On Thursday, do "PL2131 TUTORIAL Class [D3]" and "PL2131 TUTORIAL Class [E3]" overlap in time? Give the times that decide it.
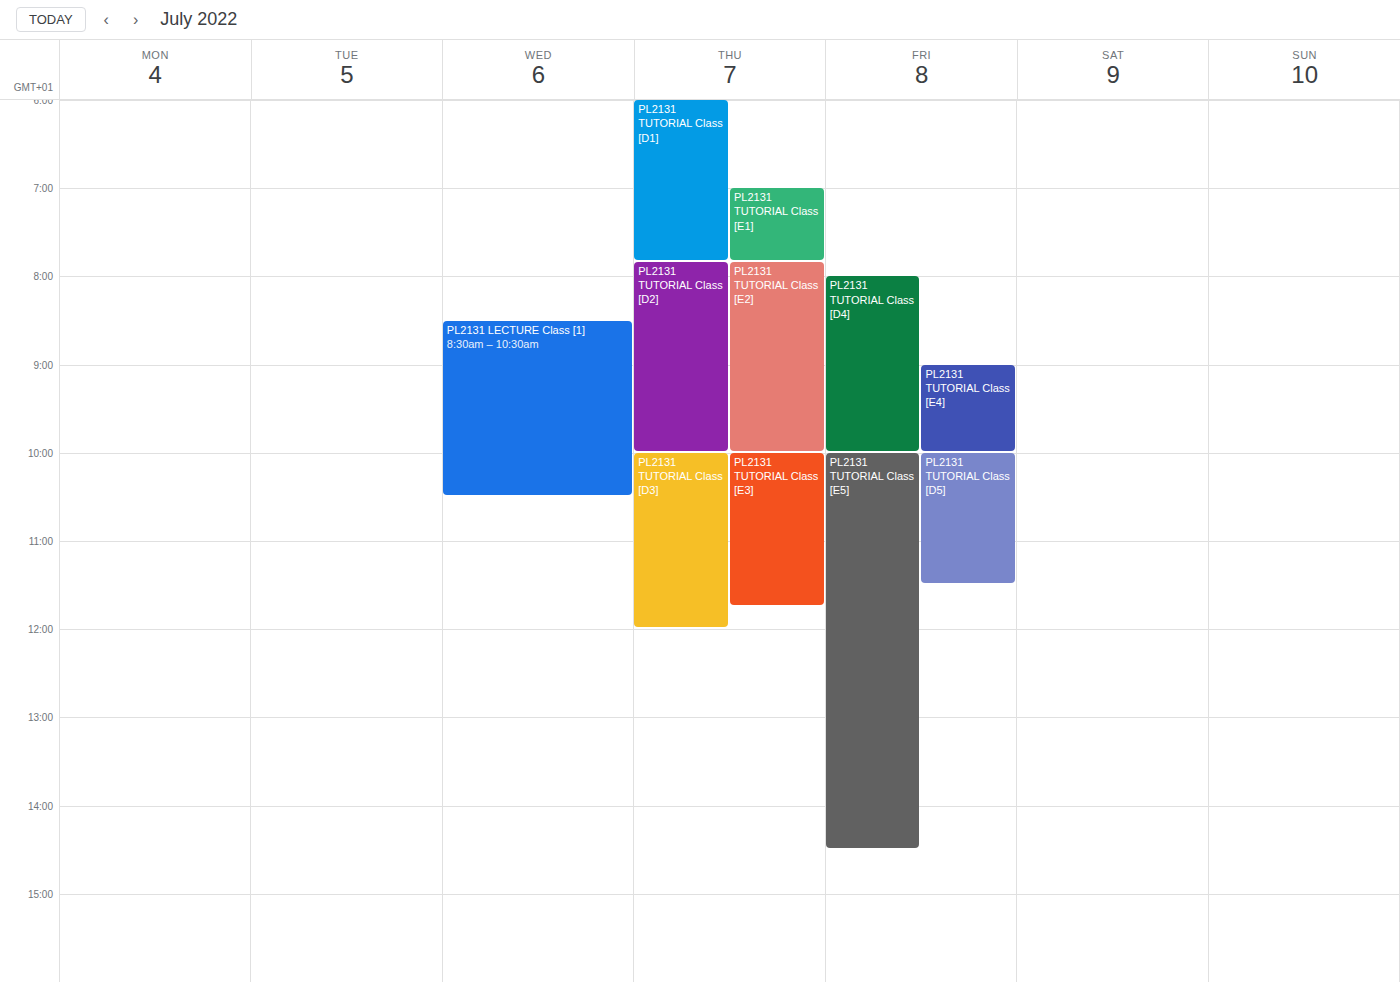
"PL2131 TUTORIAL Class [D3]" starts at 10:00 AM, before "PL2131 TUTORIAL Class [E3]" ends at 11:45 AM -- they overlap.